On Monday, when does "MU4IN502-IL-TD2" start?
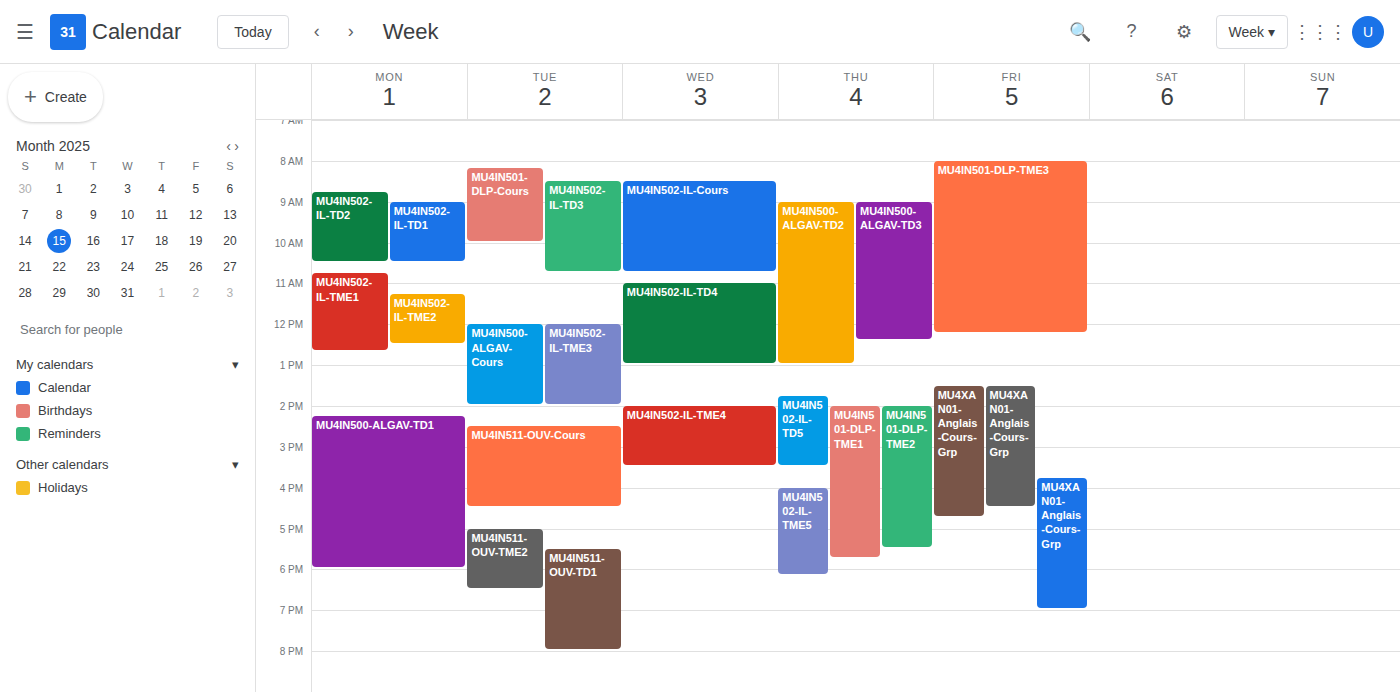
8:45 AM